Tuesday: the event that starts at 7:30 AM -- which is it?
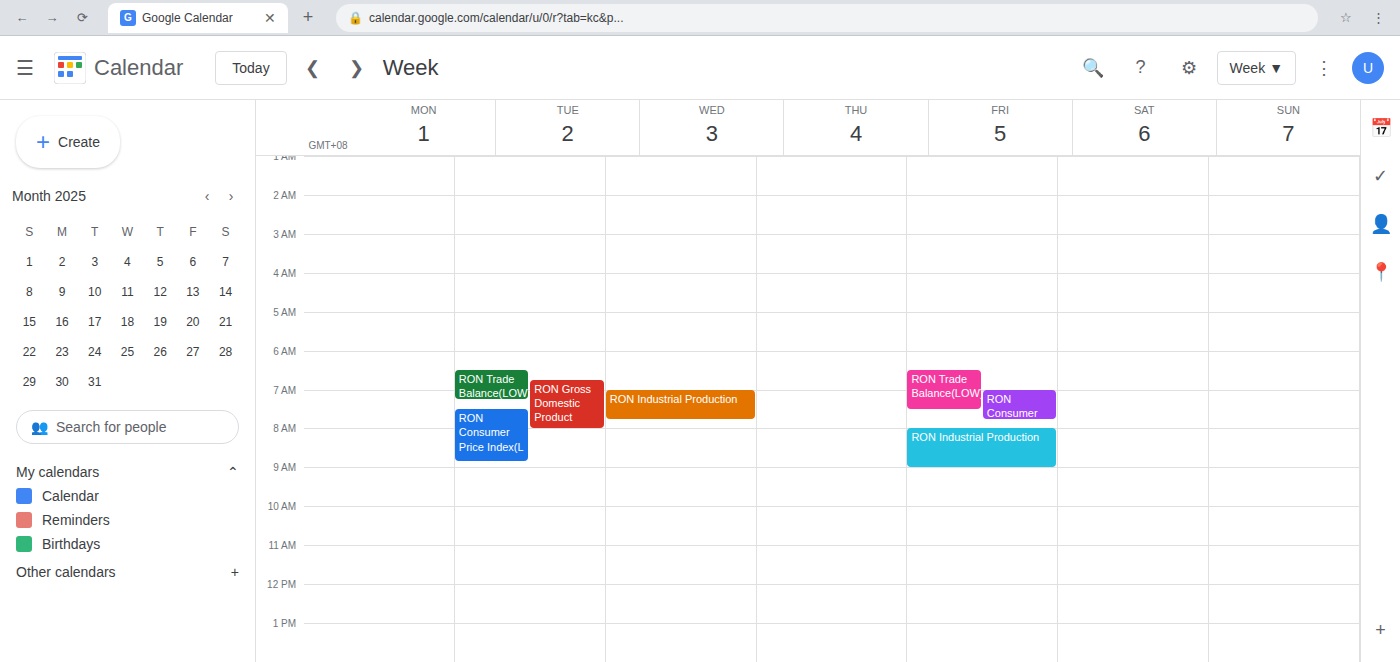
"RON Consumer Price Index(L"